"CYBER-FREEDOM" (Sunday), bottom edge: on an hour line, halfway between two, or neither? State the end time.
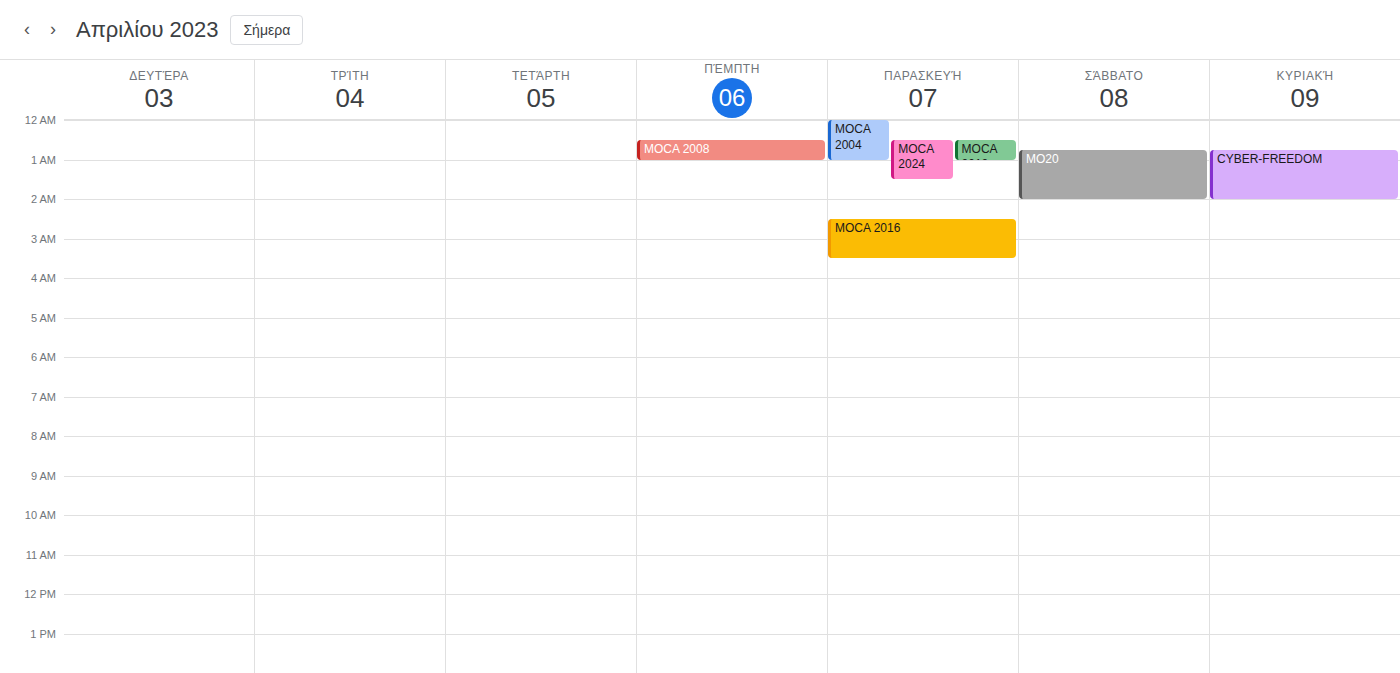
02:00 -- exactly on the 02:00 line.